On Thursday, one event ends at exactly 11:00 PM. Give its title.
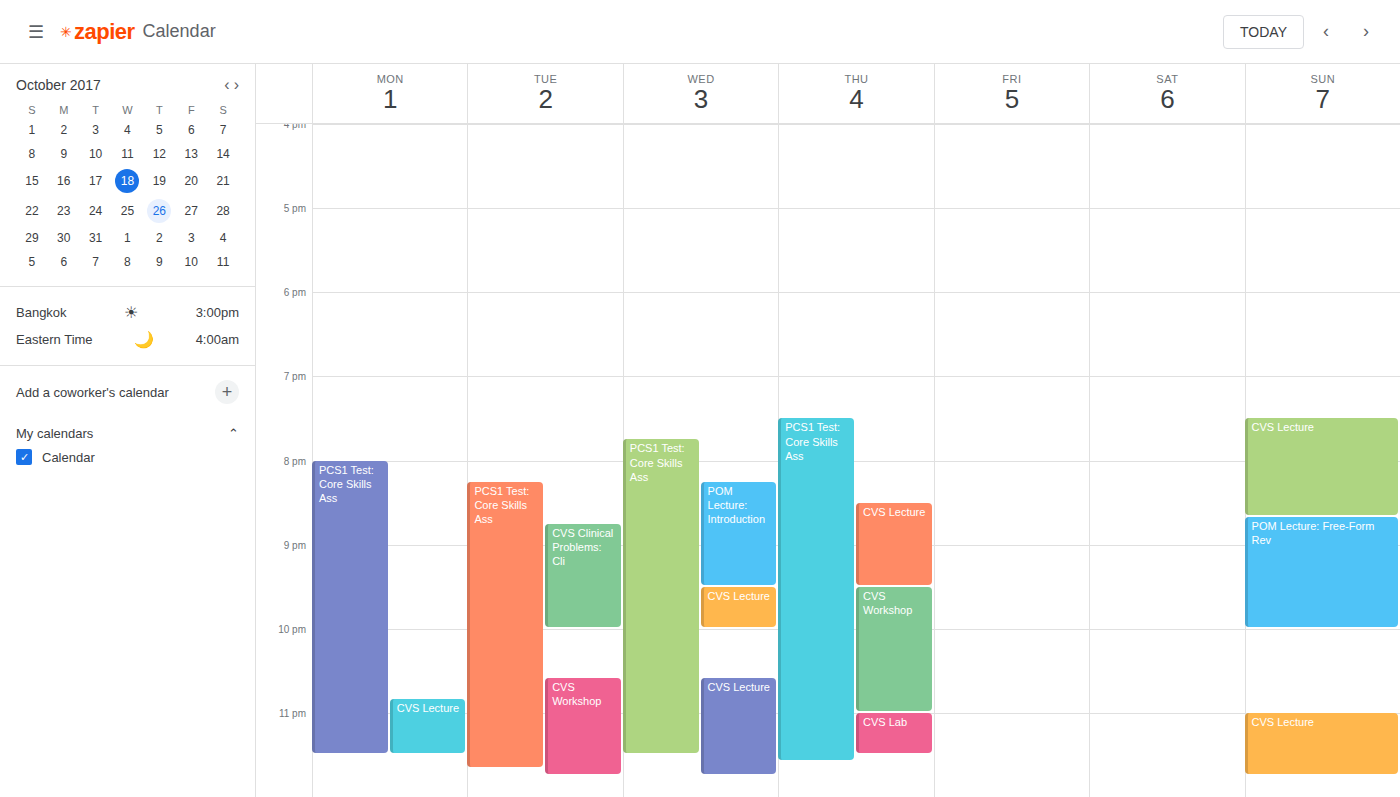
"CVS Workshop"